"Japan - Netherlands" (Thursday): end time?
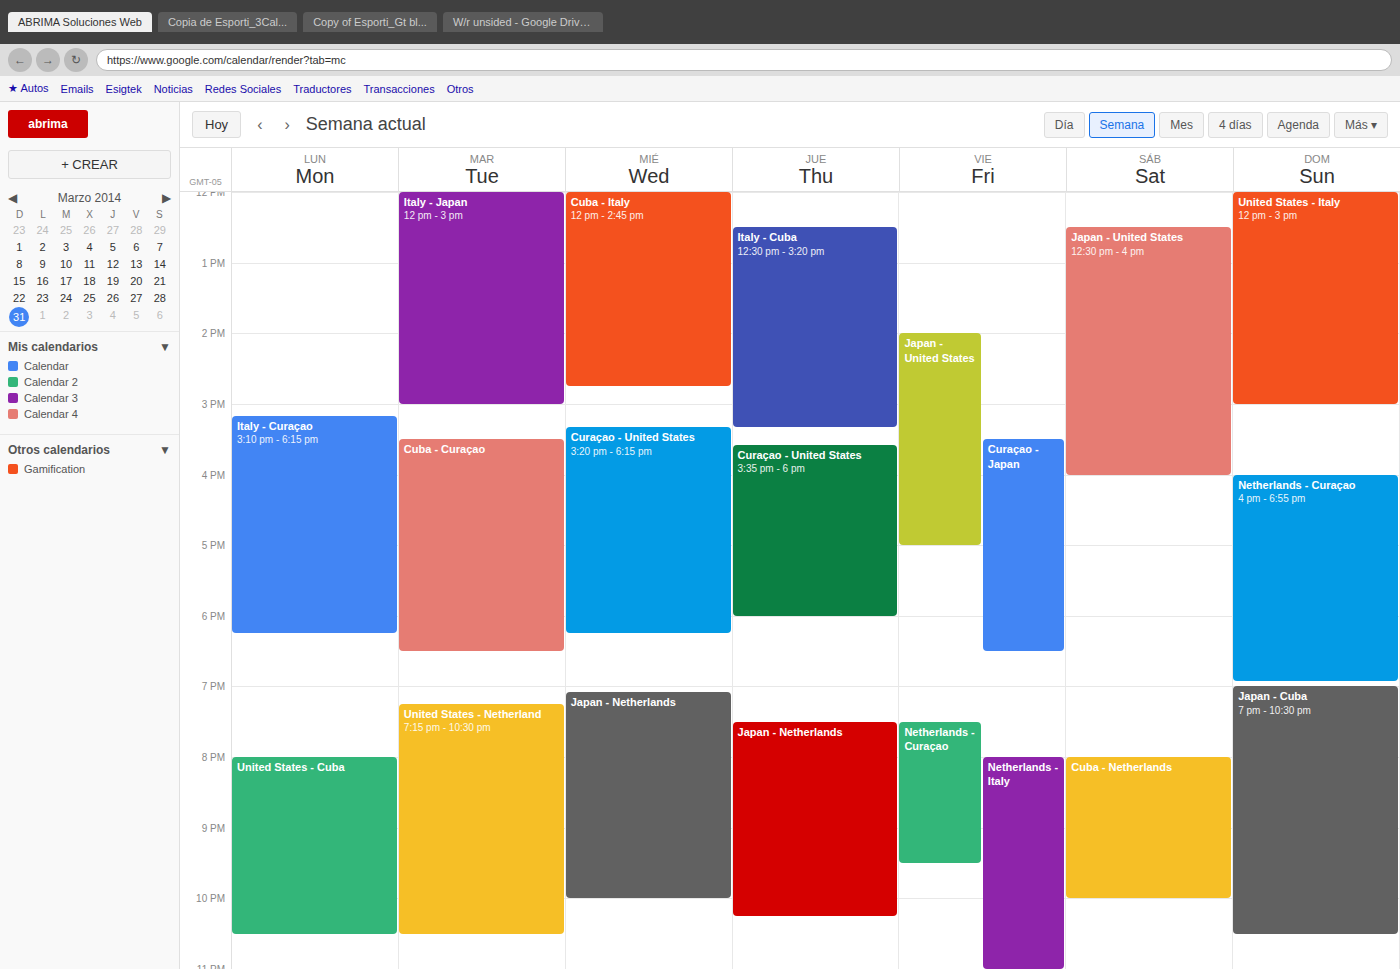
10:15 PM